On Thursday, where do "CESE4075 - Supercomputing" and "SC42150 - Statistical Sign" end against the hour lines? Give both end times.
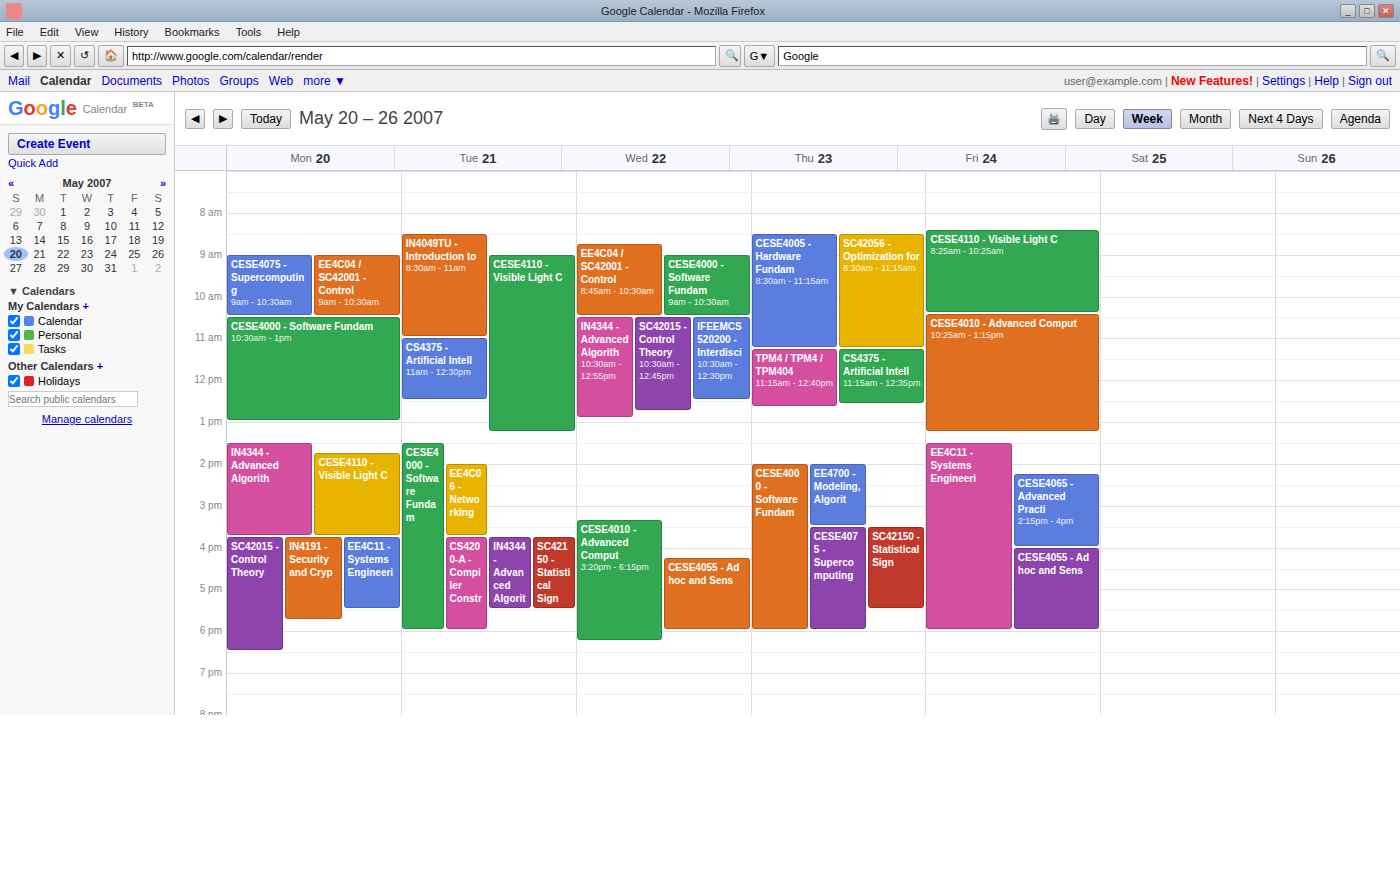
"CESE4075 - Supercomputing": 6:00 PM, exactly on the 6 PM line. "SC42150 - Statistical Sign": 5:30 PM, halfway between the 5 PM and 6 PM lines.